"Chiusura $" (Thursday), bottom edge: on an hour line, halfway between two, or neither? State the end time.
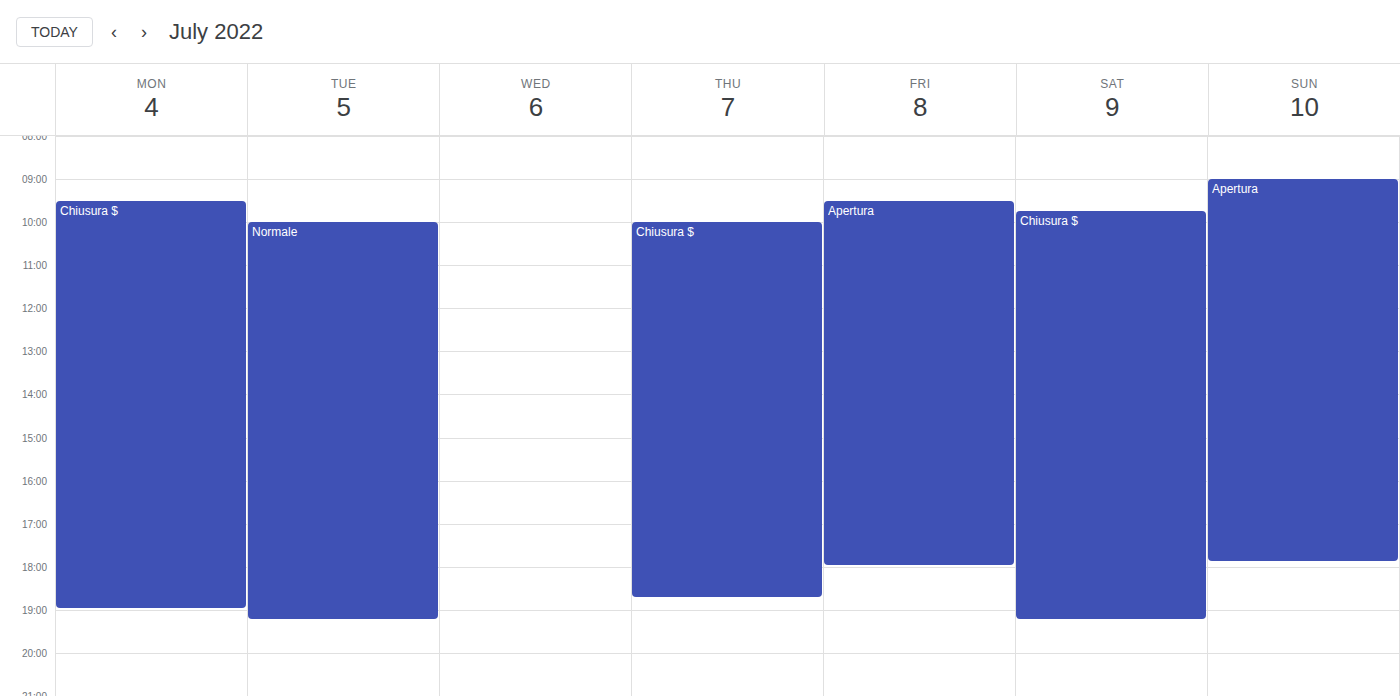
6:45 PM -- neither: three quarters of the way from the 6 PM line to the 7 PM line.